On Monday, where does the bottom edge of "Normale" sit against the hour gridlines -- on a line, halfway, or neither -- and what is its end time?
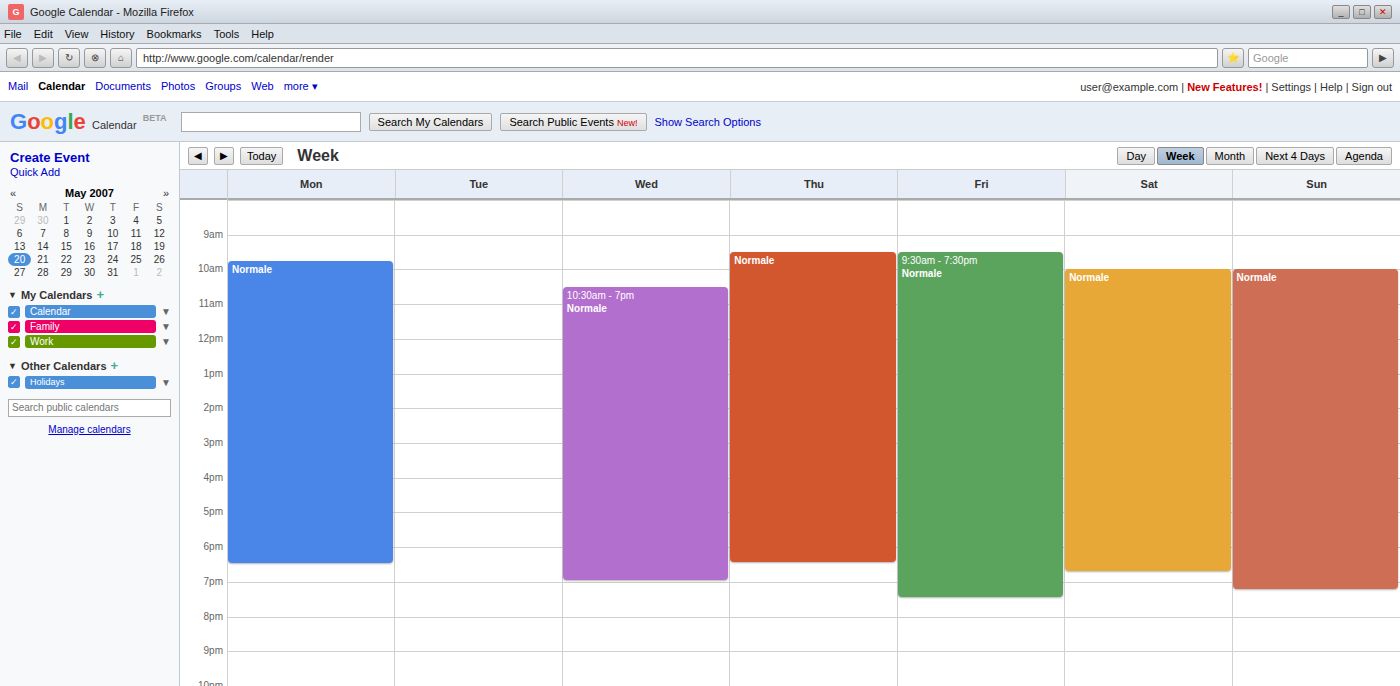
6:30 PM -- halfway between the 6 PM and 7 PM lines.